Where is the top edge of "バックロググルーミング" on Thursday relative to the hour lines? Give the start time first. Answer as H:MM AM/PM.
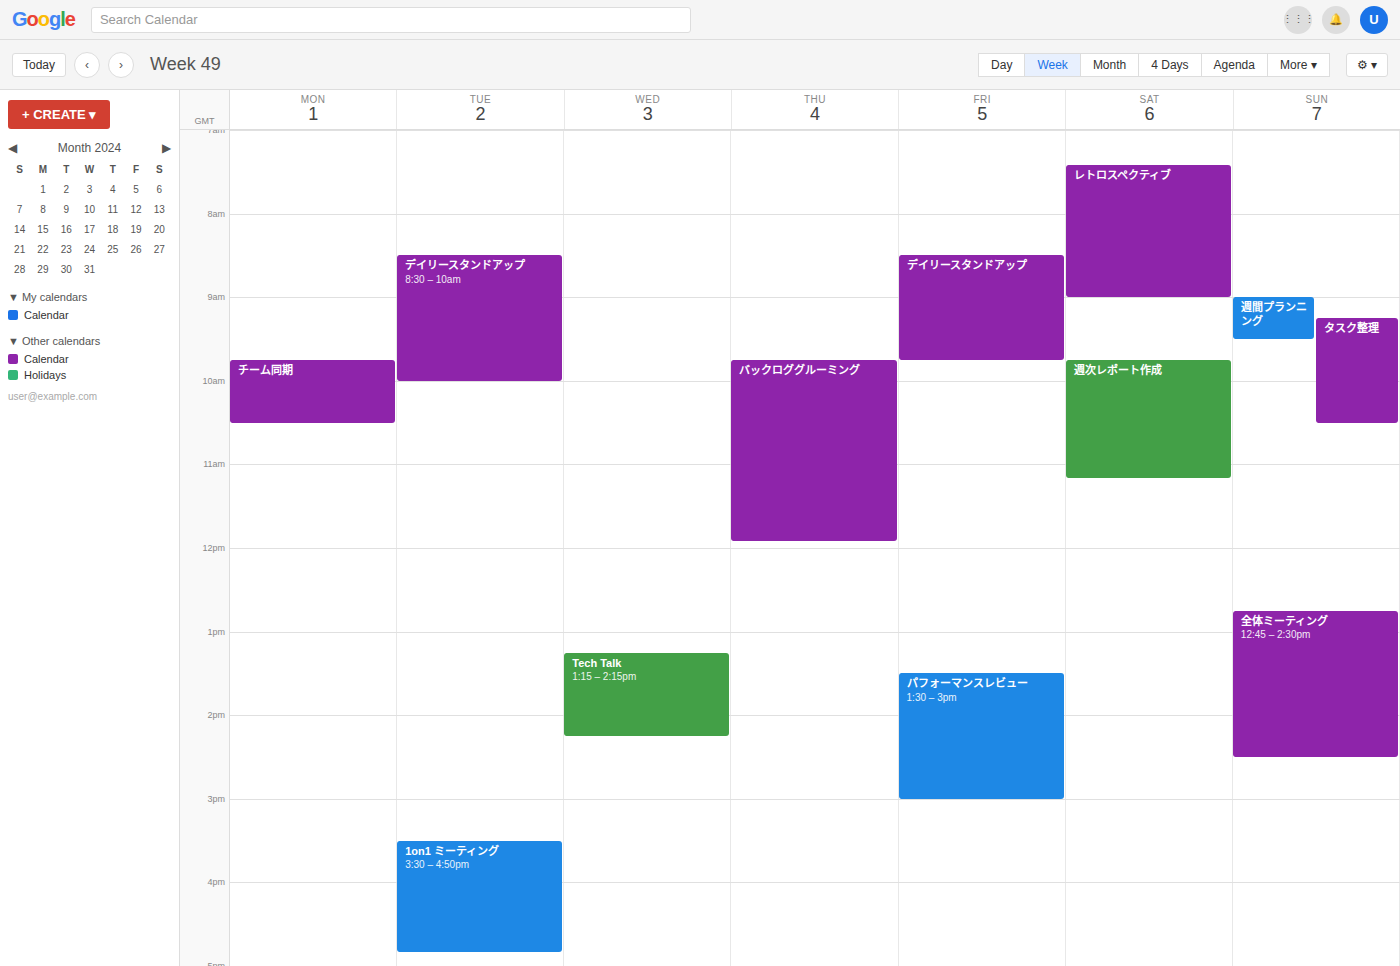
9:45 AM -- neither: three quarters of the way from the 9 AM line to the 10 AM line.